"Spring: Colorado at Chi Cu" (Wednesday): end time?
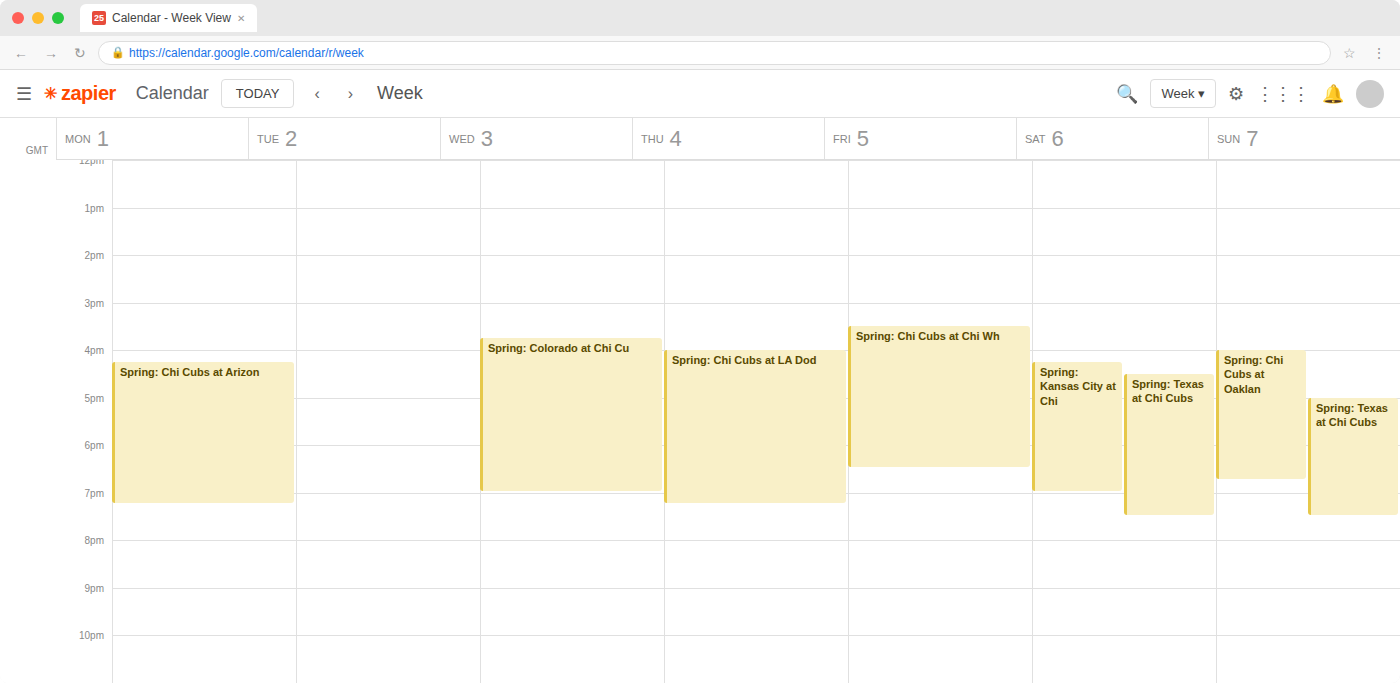
7:00 PM